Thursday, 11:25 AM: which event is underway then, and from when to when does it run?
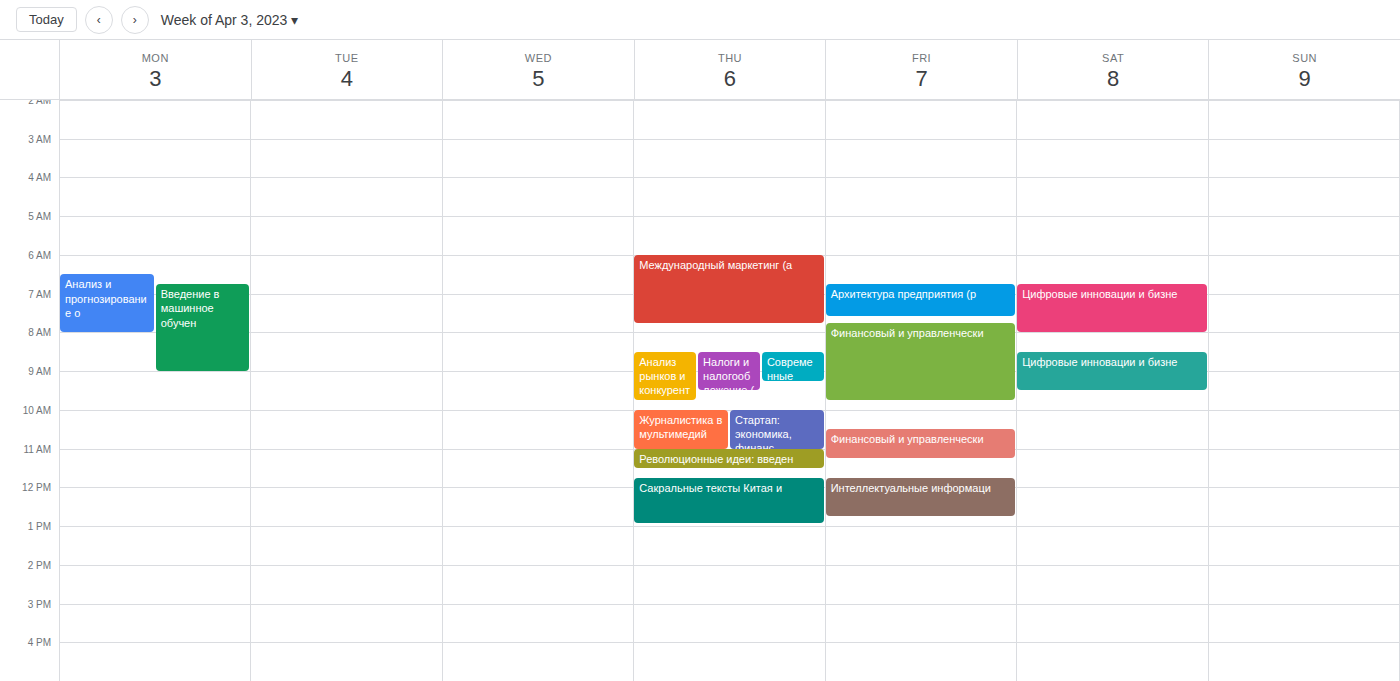
"Революционные идеи: введен", 11:00 AM to 11:30 AM